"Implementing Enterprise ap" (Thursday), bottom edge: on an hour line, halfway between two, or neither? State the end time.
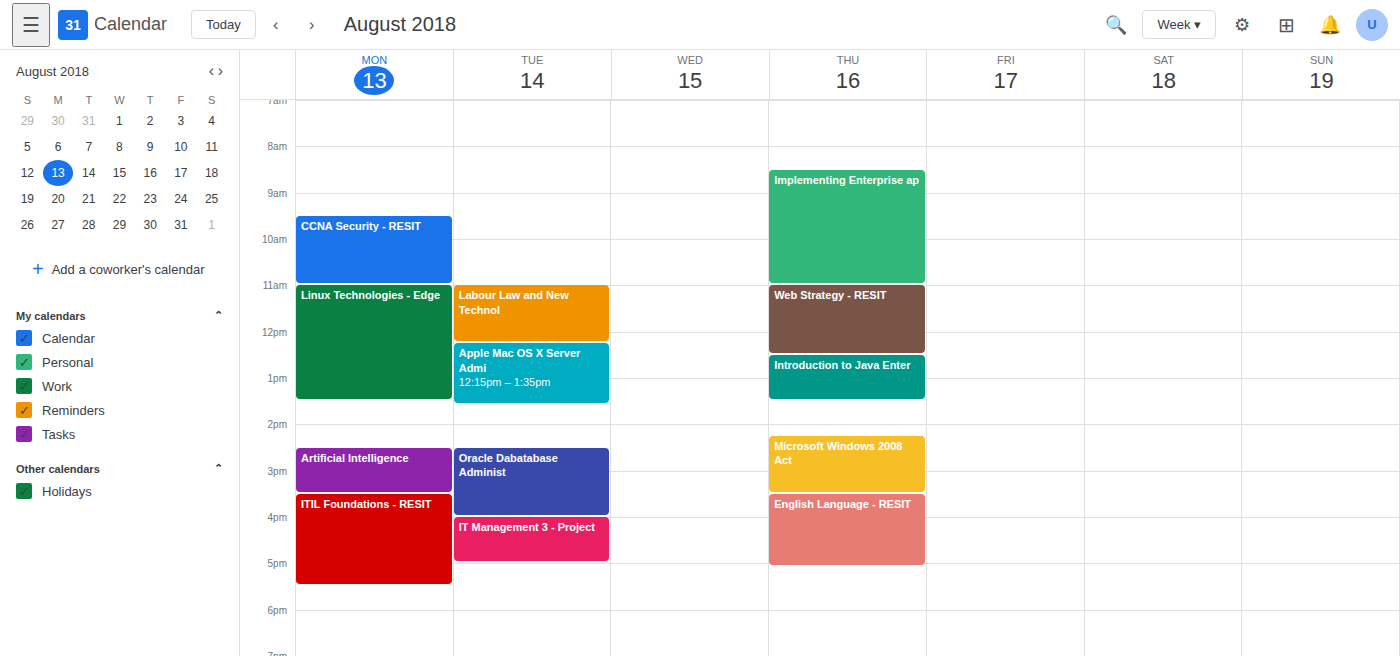
11:00 AM -- exactly on the 11 AM line.